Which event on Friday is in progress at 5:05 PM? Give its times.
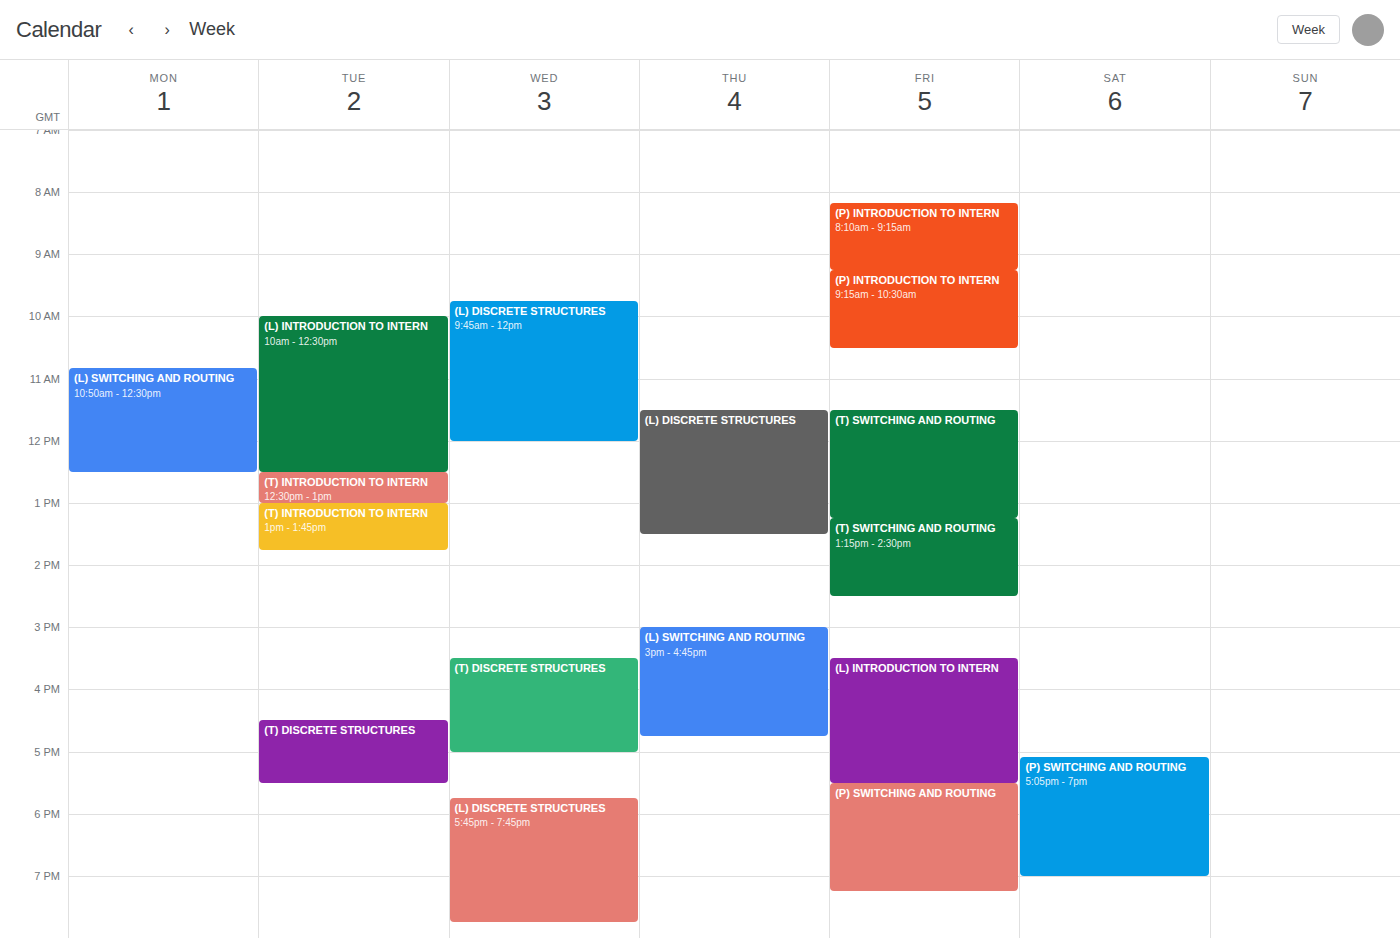
"(L) INTRODUCTION TO INTERN", 3:30 PM to 5:30 PM